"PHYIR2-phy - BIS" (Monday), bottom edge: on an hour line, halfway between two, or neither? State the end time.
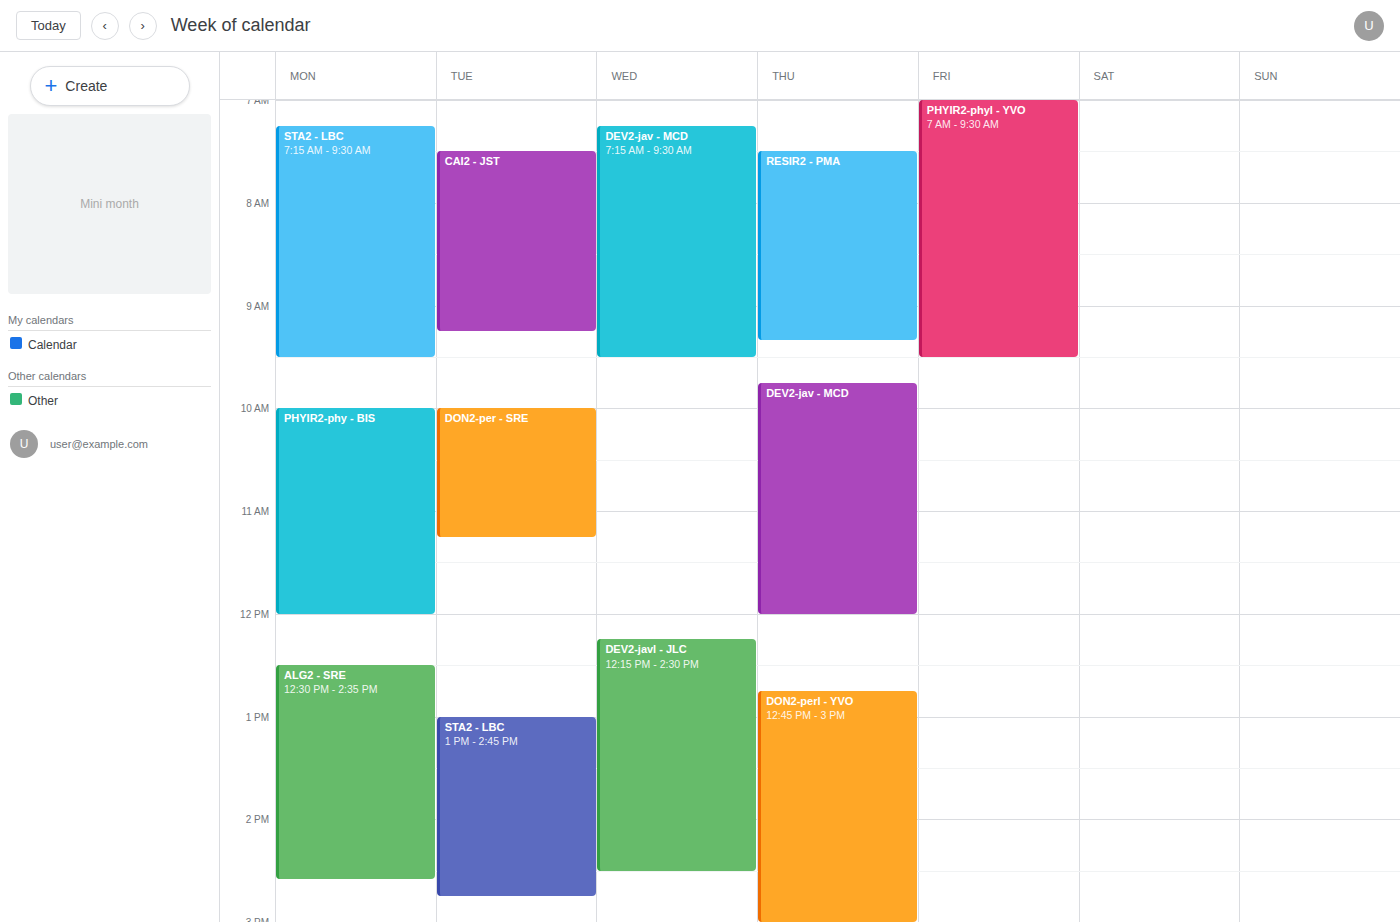
12:00 PM -- exactly on the 12 PM line.